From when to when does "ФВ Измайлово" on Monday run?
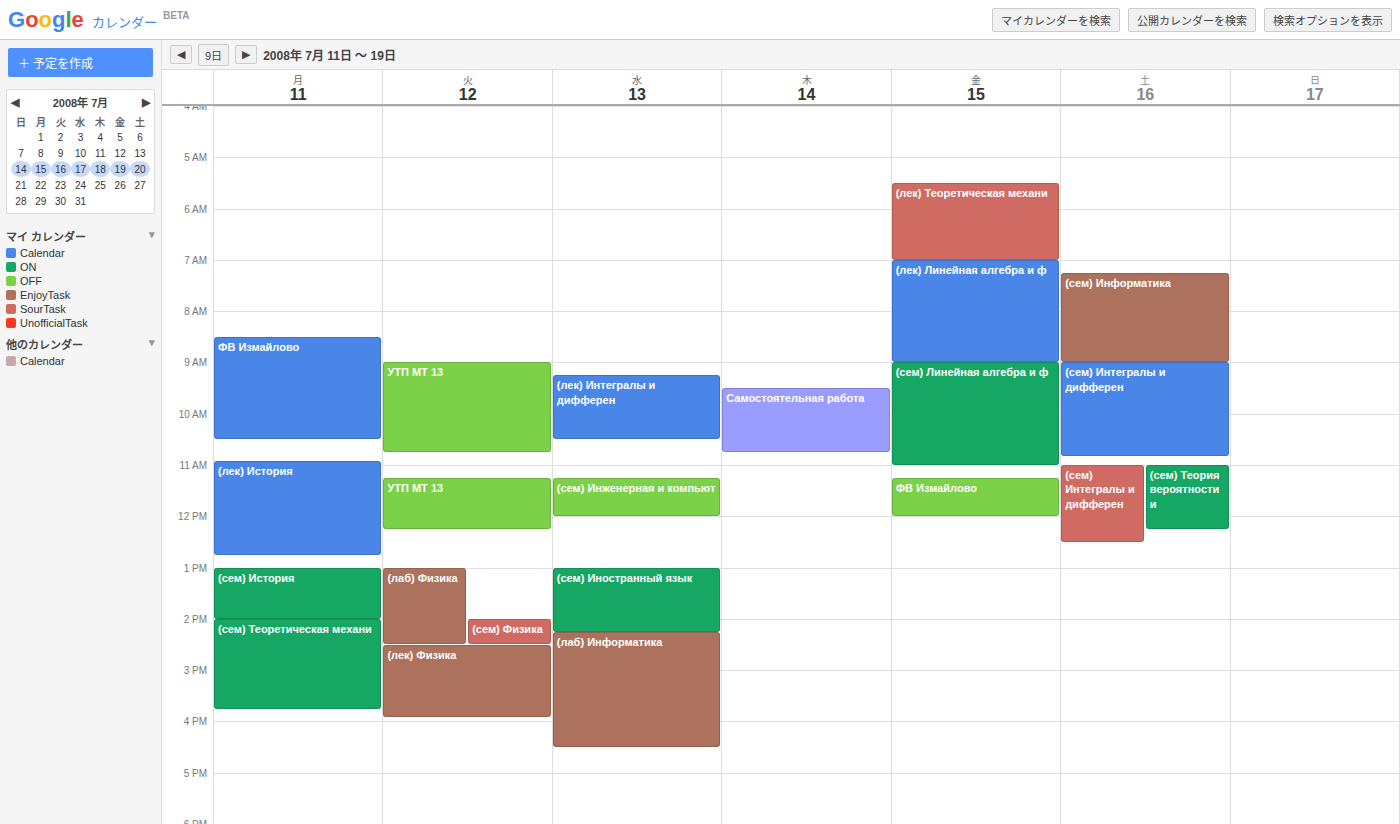
8:30 AM to 10:30 AM